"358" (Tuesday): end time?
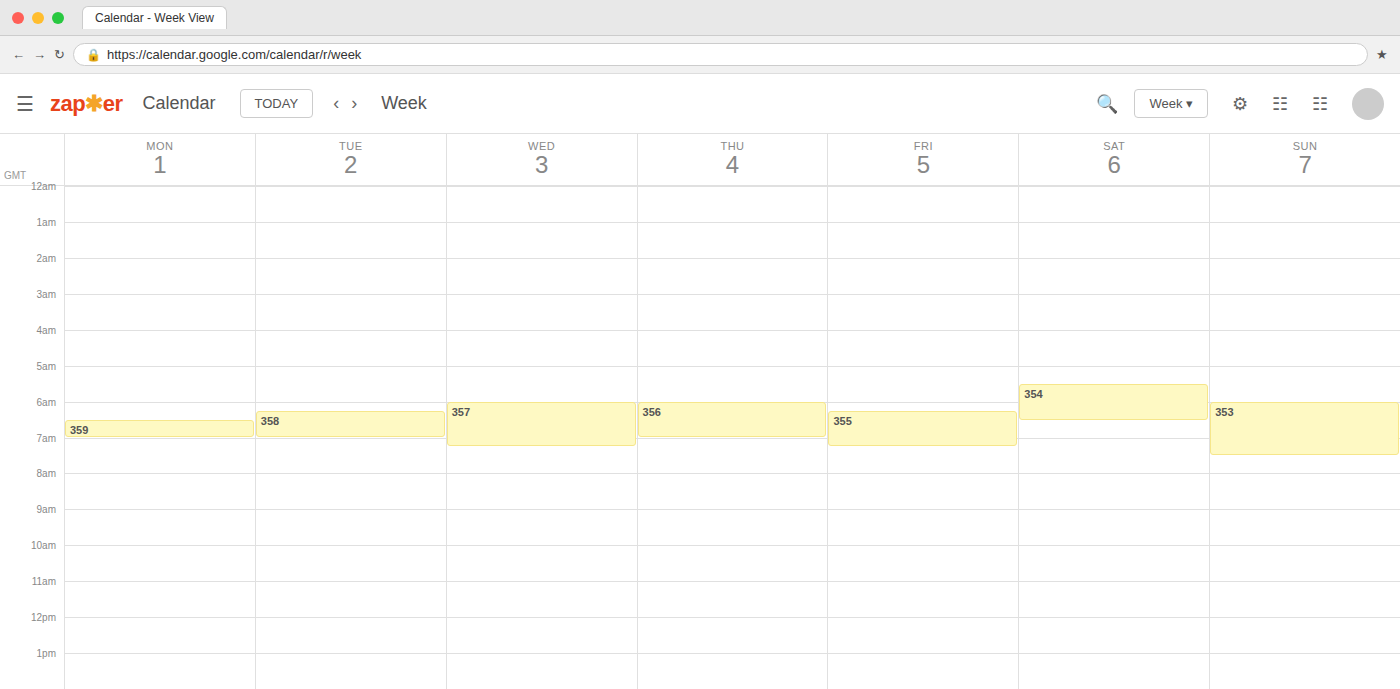
7:00 AM